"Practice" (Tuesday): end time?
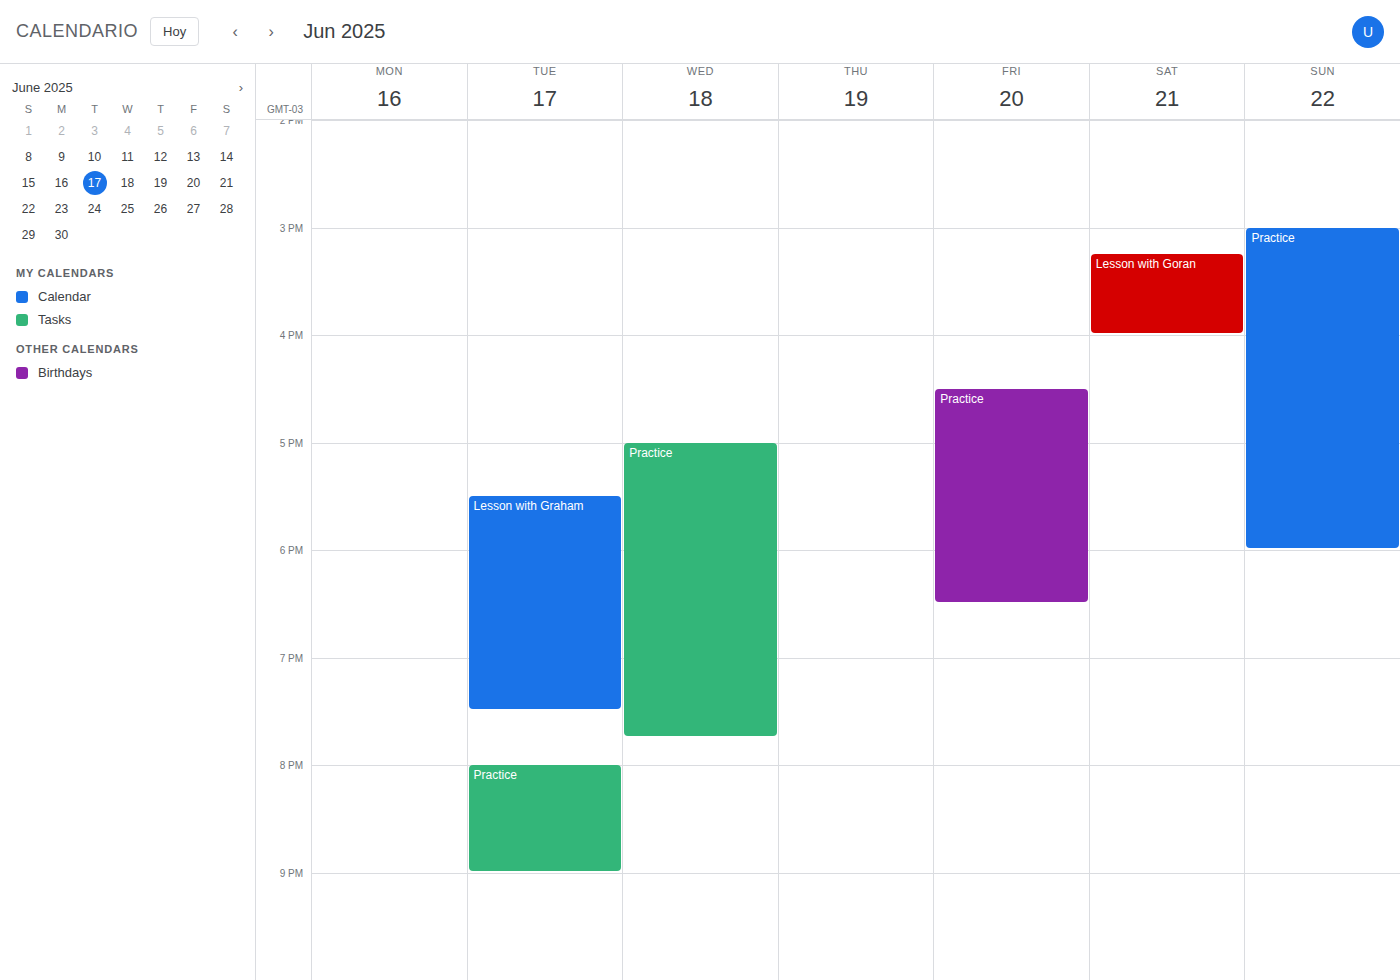
9:00 PM